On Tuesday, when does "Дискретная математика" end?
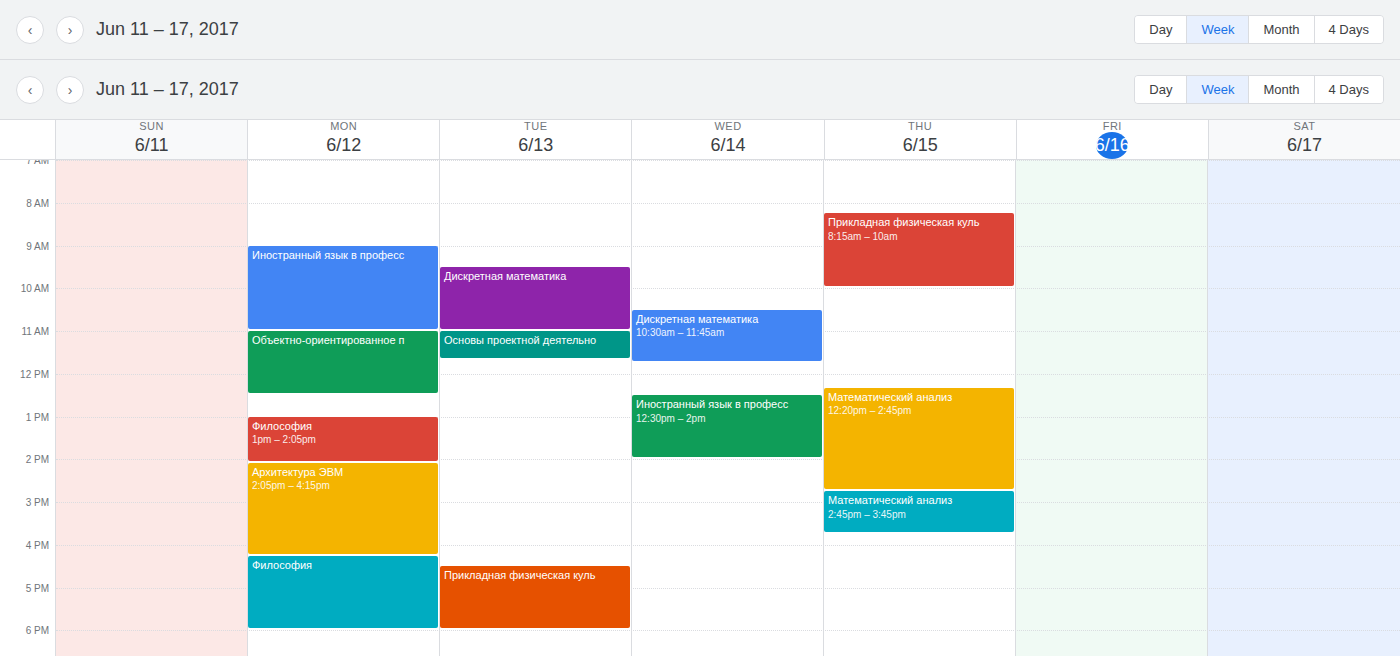
11:00 AM